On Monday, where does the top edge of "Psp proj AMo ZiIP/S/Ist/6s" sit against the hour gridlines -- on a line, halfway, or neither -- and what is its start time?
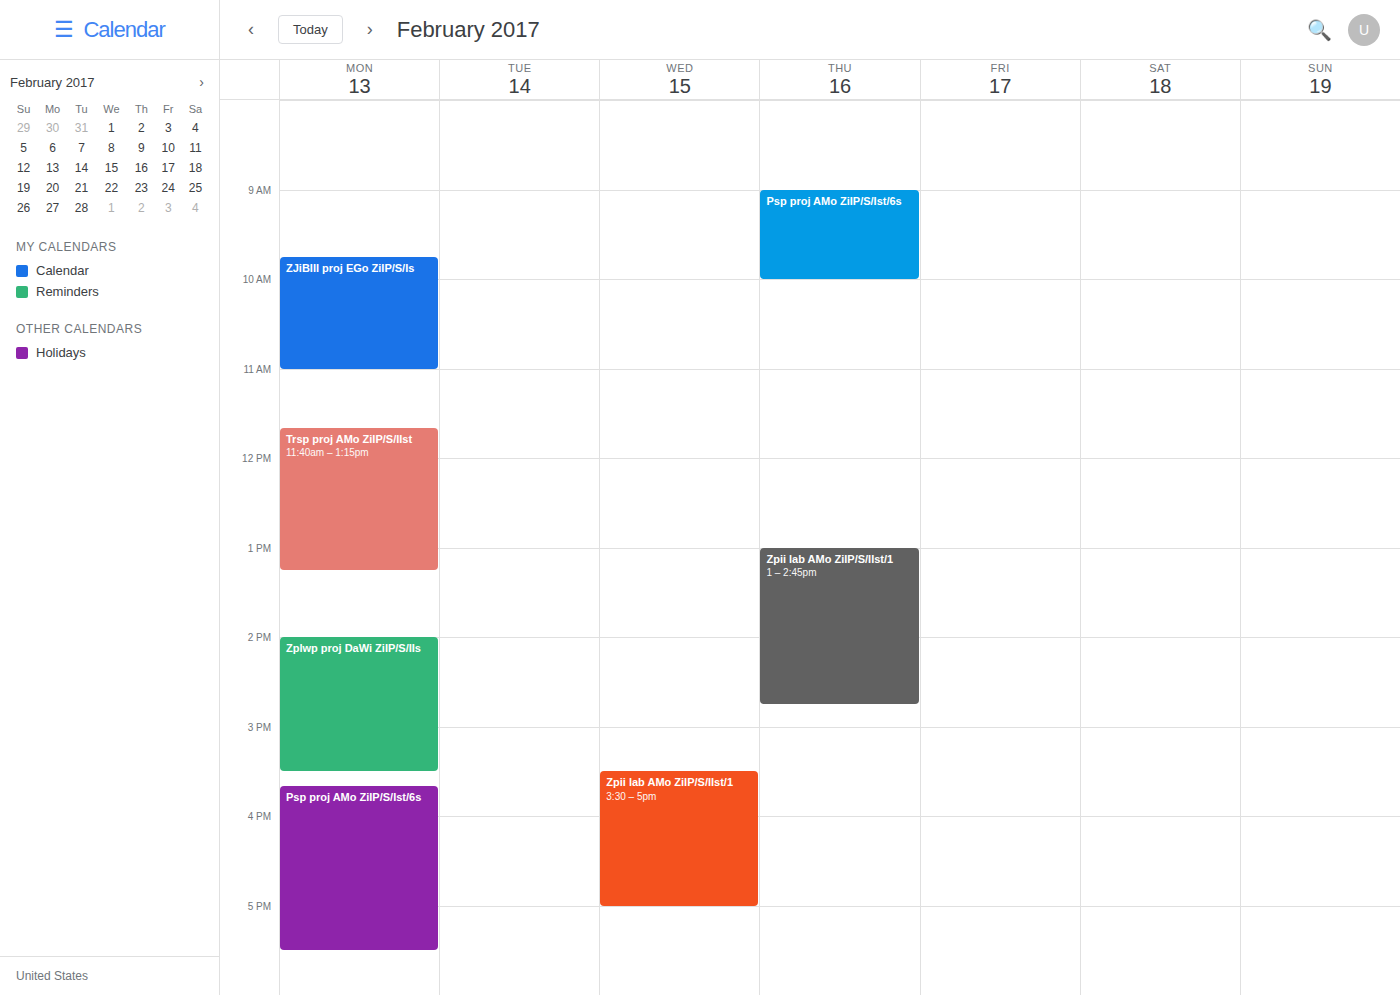
3:40 PM -- neither: 40 minutes below the 3 PM line and 20 minutes above the 4 PM line.